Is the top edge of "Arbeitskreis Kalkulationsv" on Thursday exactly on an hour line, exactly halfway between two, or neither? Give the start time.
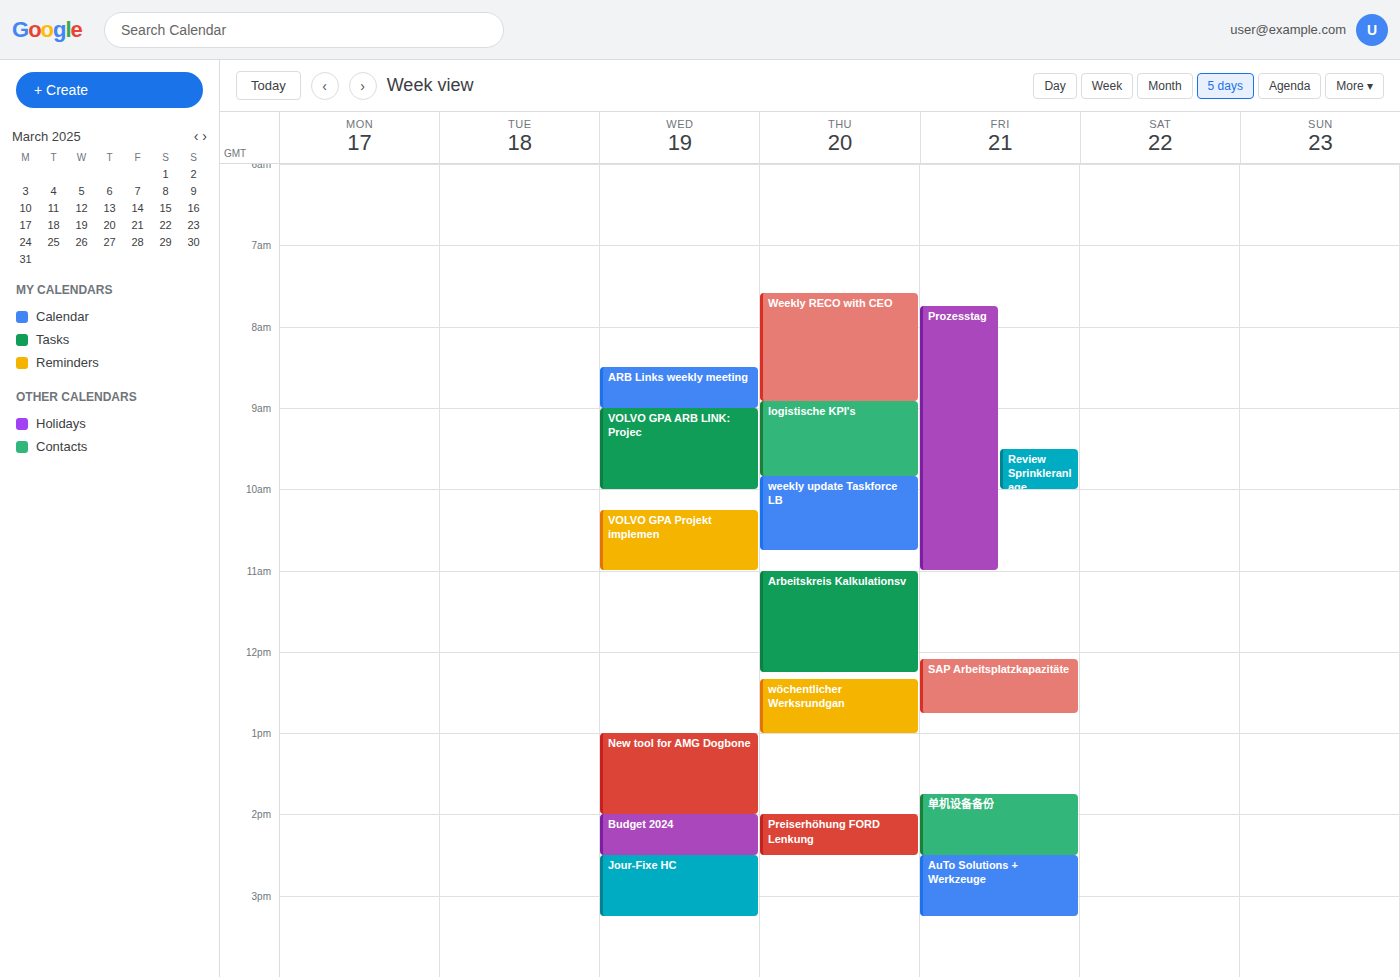
11:00 AM -- exactly on the 11 AM line.